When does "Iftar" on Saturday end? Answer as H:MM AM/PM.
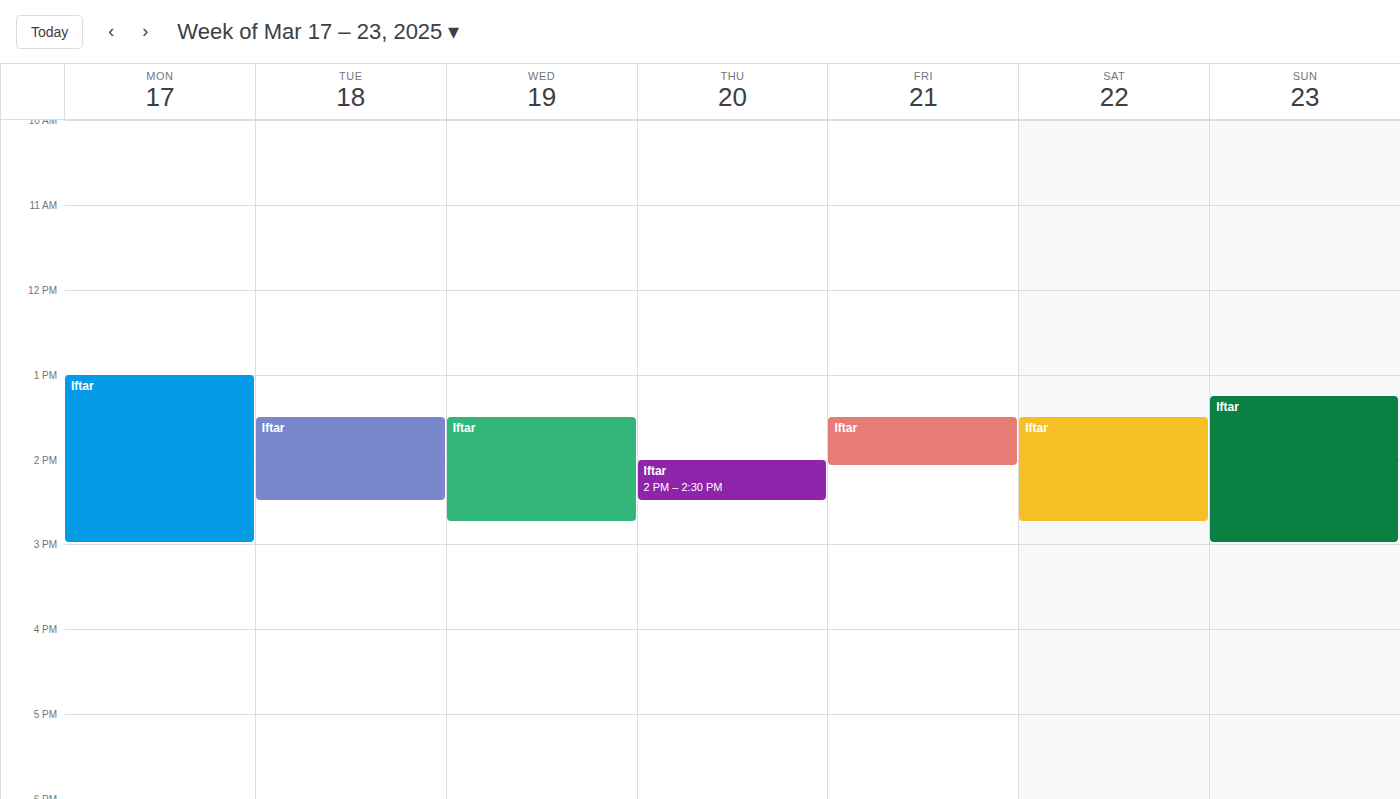
2:45 PM